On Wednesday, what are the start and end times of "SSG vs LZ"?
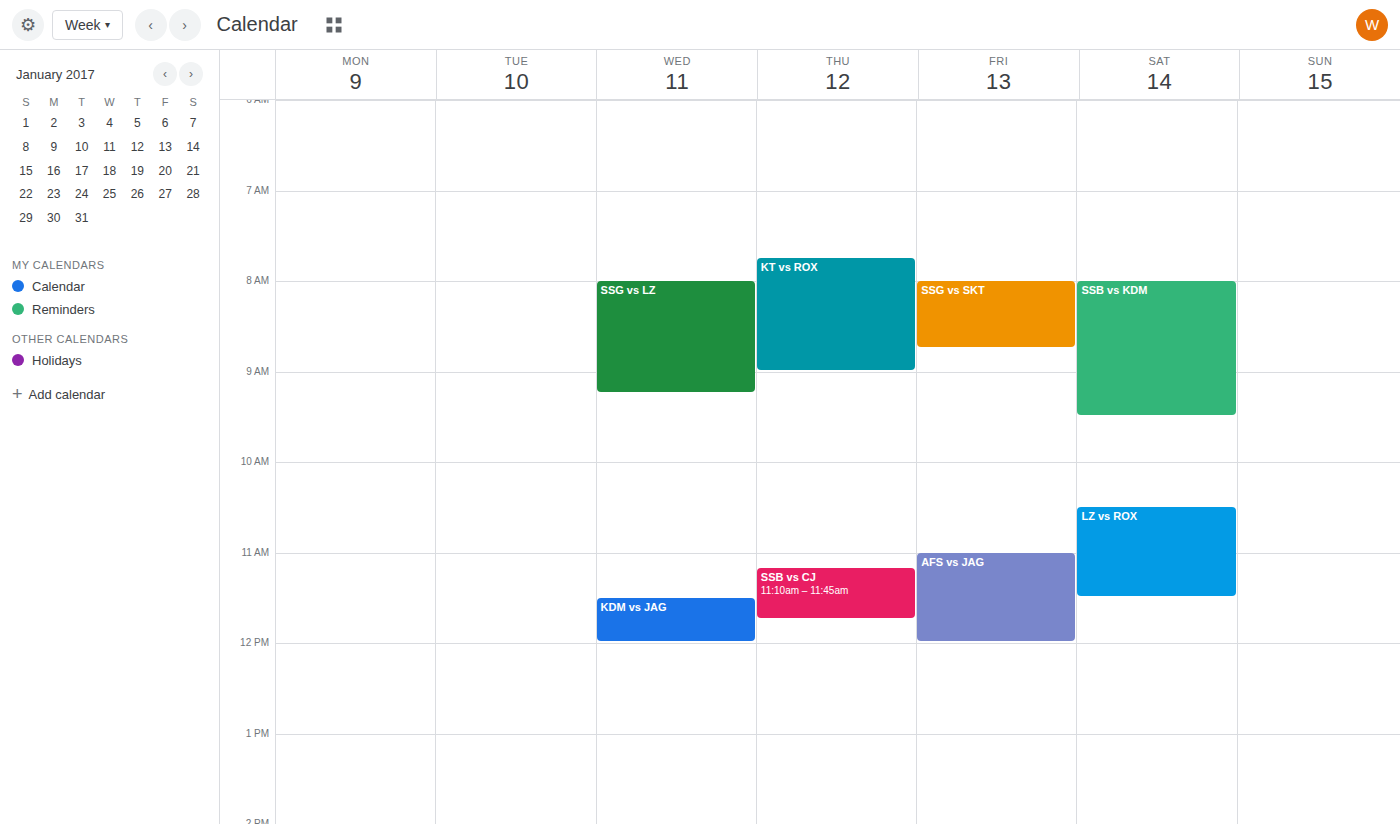
8:00 AM to 9:15 AM